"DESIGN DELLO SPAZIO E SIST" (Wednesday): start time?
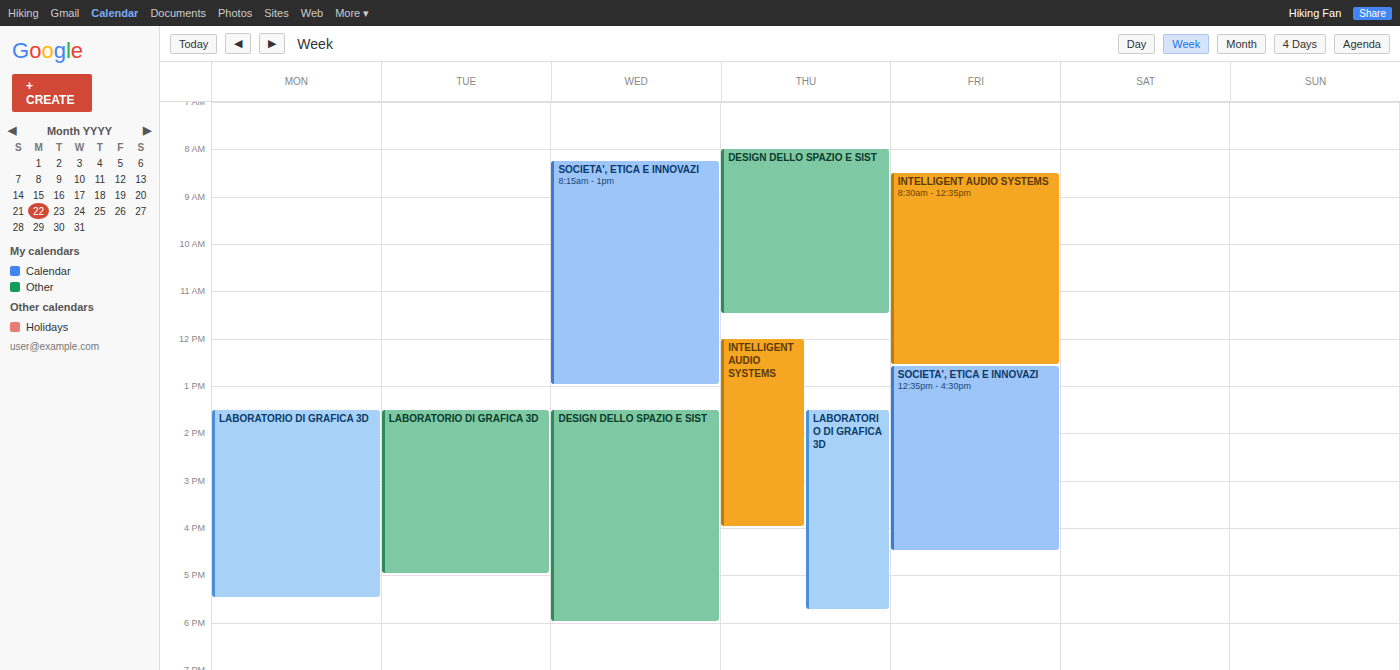
13:30